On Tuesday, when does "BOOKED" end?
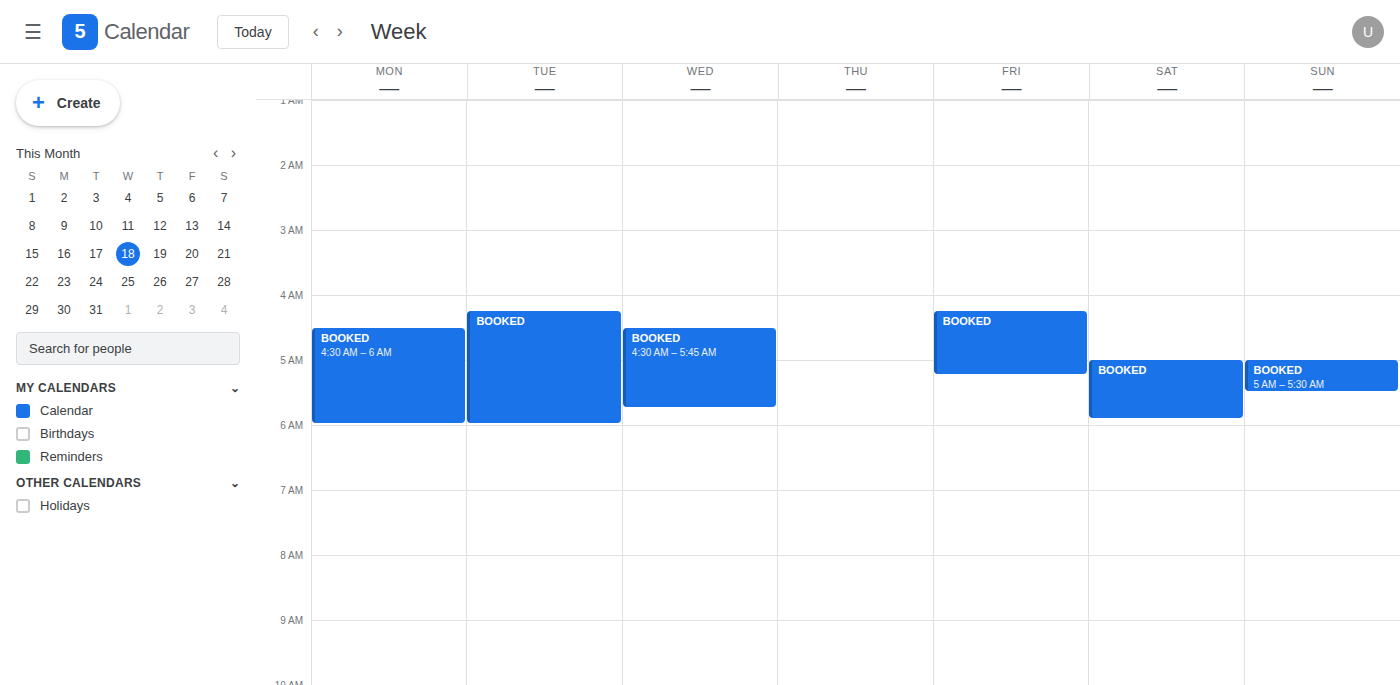
6:00 AM